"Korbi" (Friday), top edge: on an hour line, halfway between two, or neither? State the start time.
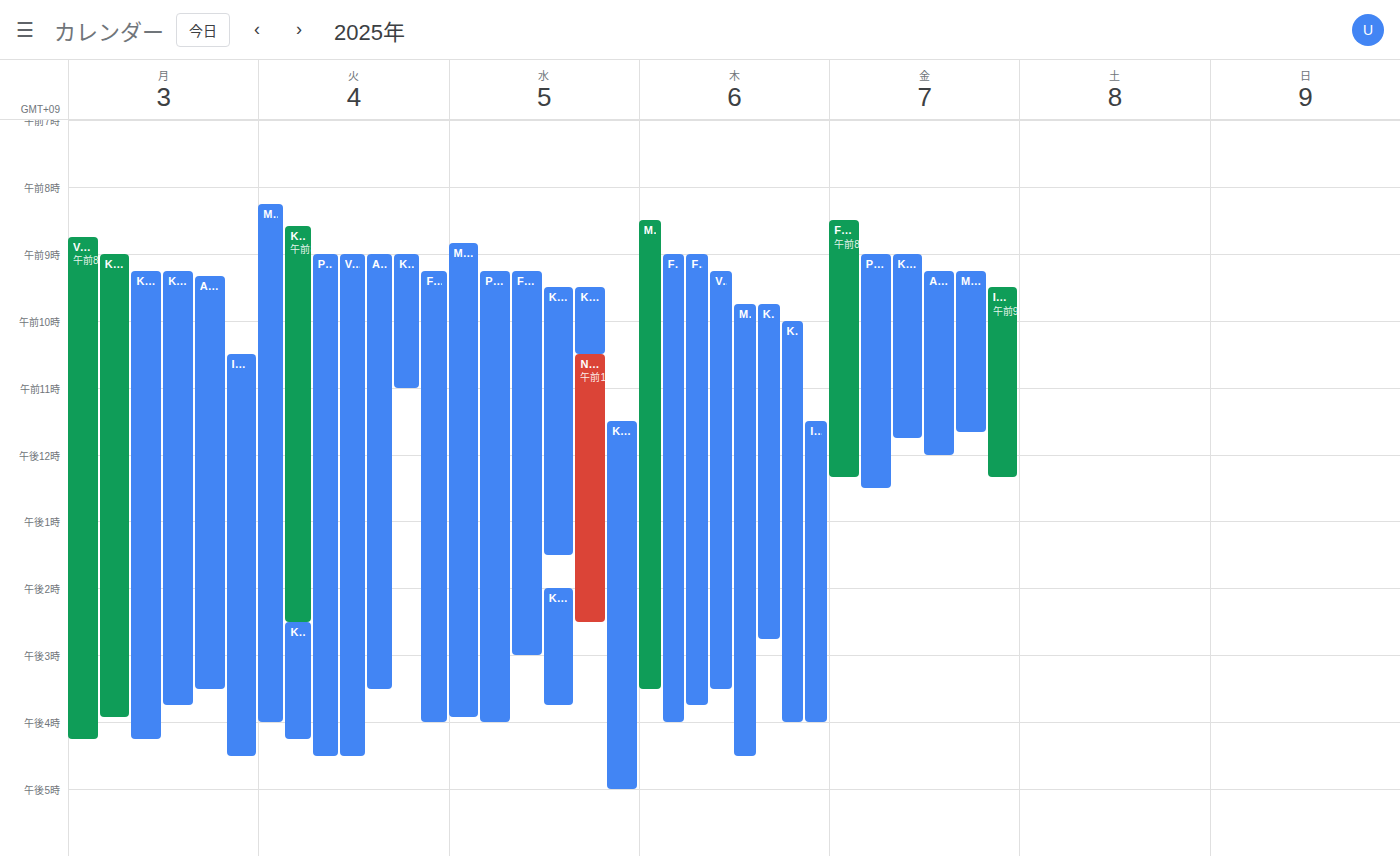
09:00 -- exactly on the 09:00 line.